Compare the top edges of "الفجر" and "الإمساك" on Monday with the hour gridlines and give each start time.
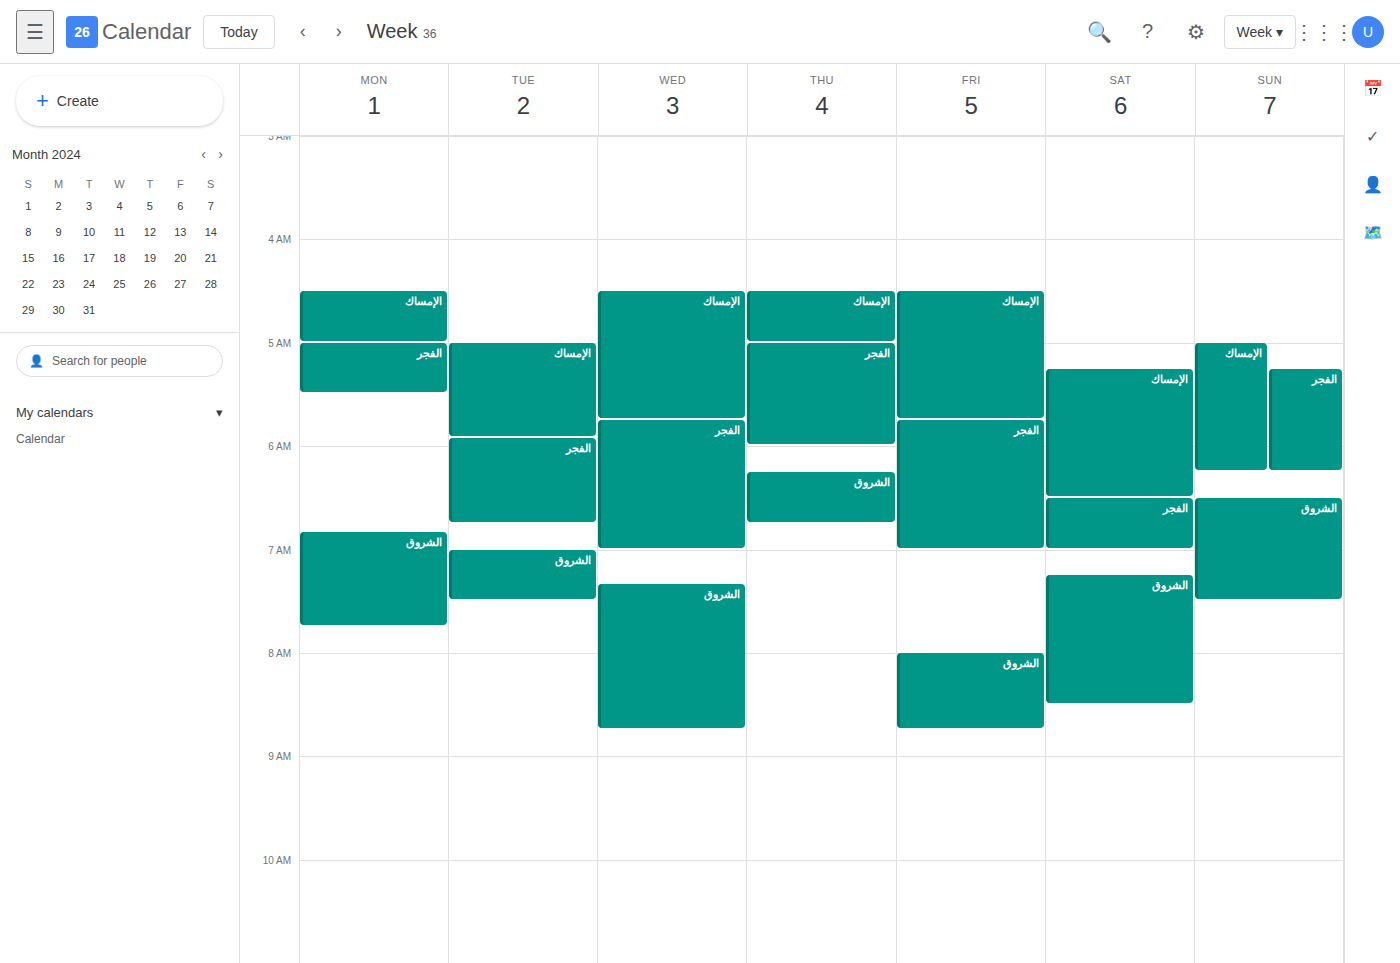
"الفجر": 5:00 AM, exactly on the 5 AM line. "الإمساك": 4:30 AM, halfway between the 4 AM and 5 AM lines.